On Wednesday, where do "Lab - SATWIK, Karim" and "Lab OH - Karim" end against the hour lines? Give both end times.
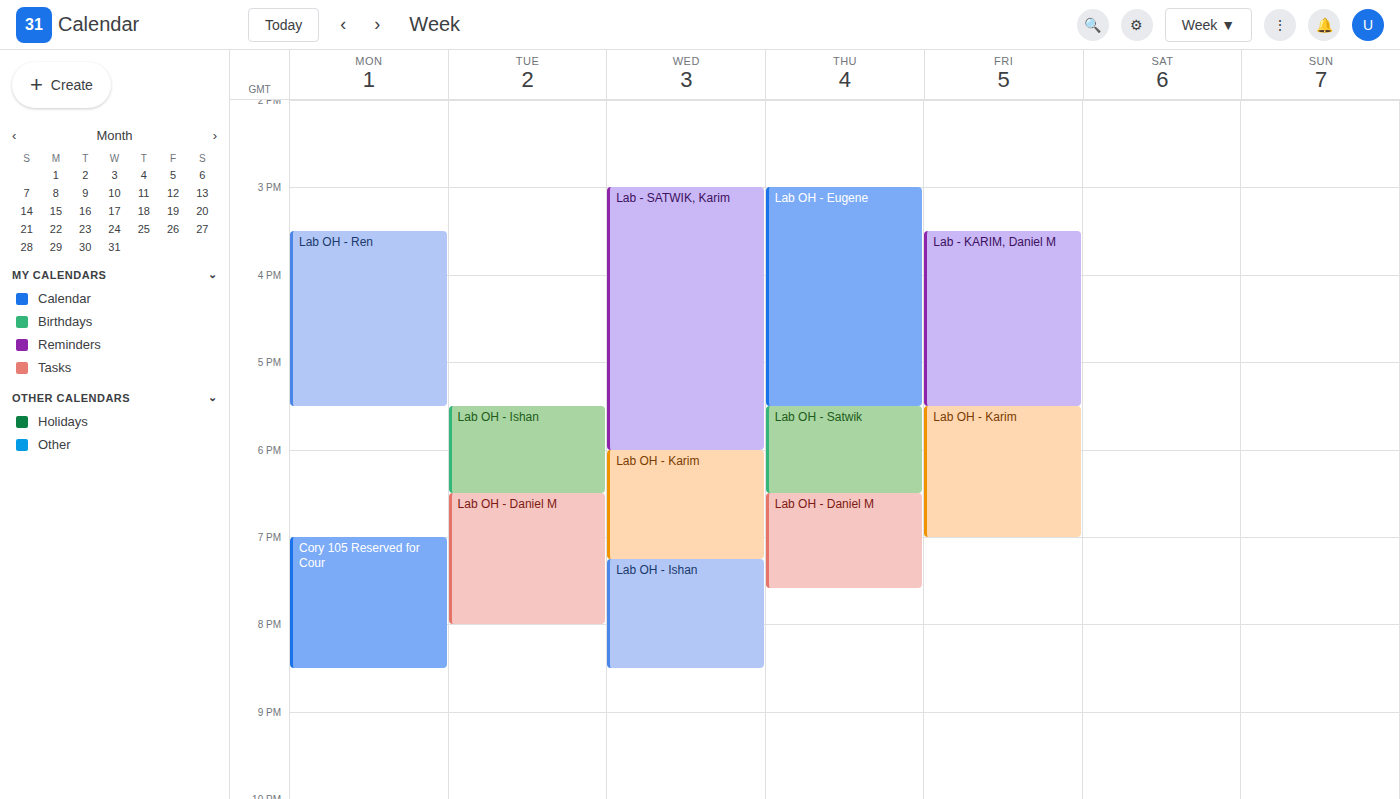
"Lab - SATWIK, Karim": 6:00 PM, exactly on the 6 PM line. "Lab OH - Karim": 7:15 PM, neither: a quarter of the way from the 7 PM line to the 8 PM line.